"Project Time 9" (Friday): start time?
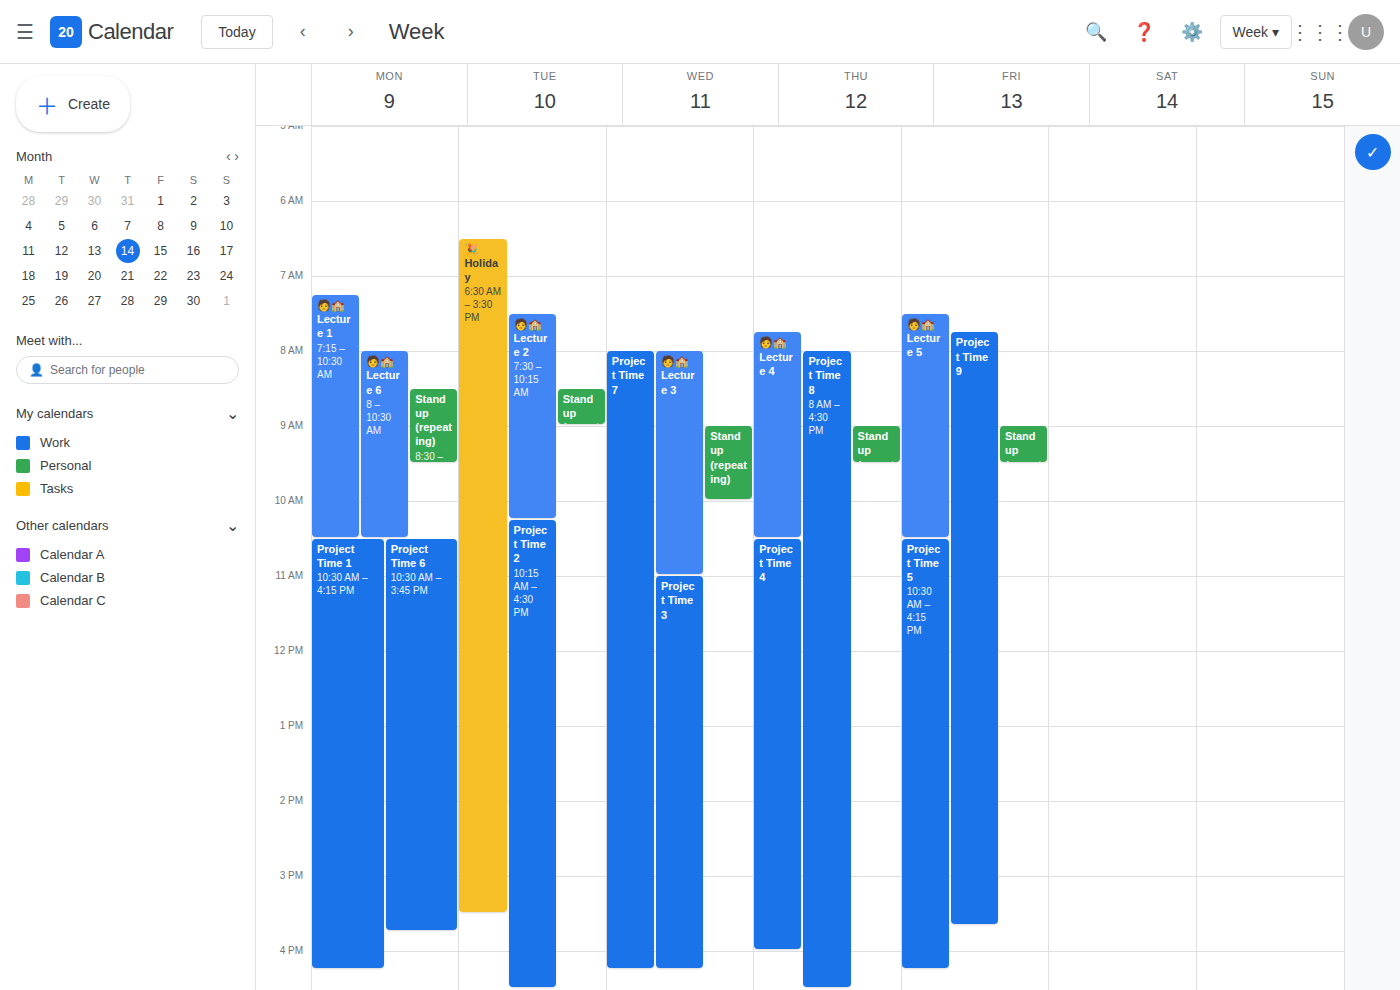
7:45 AM